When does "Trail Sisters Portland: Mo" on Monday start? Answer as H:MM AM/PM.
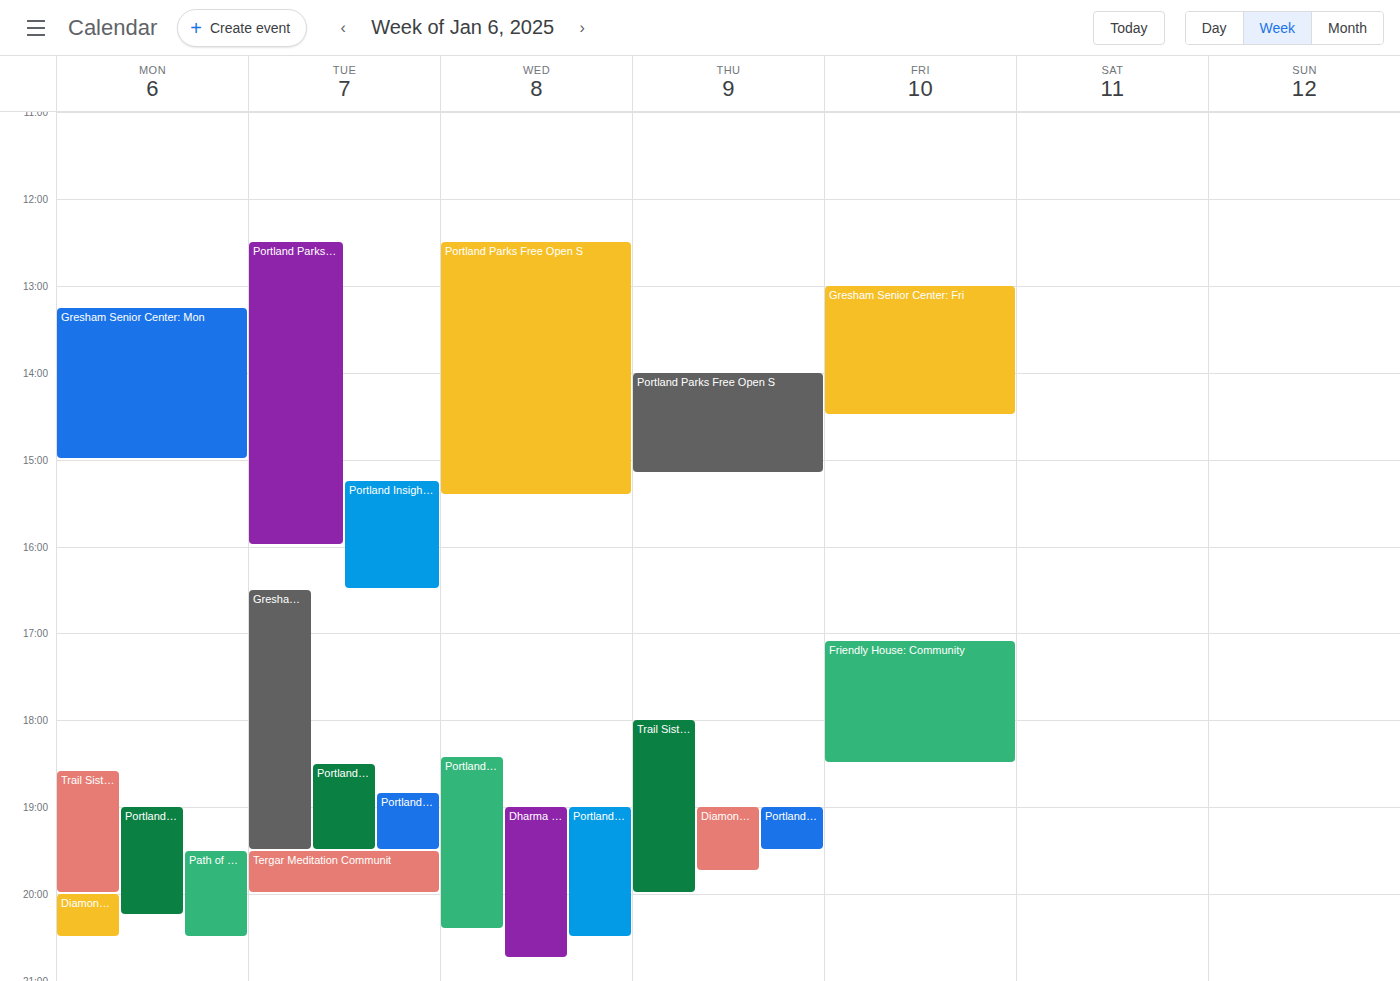
6:35 PM